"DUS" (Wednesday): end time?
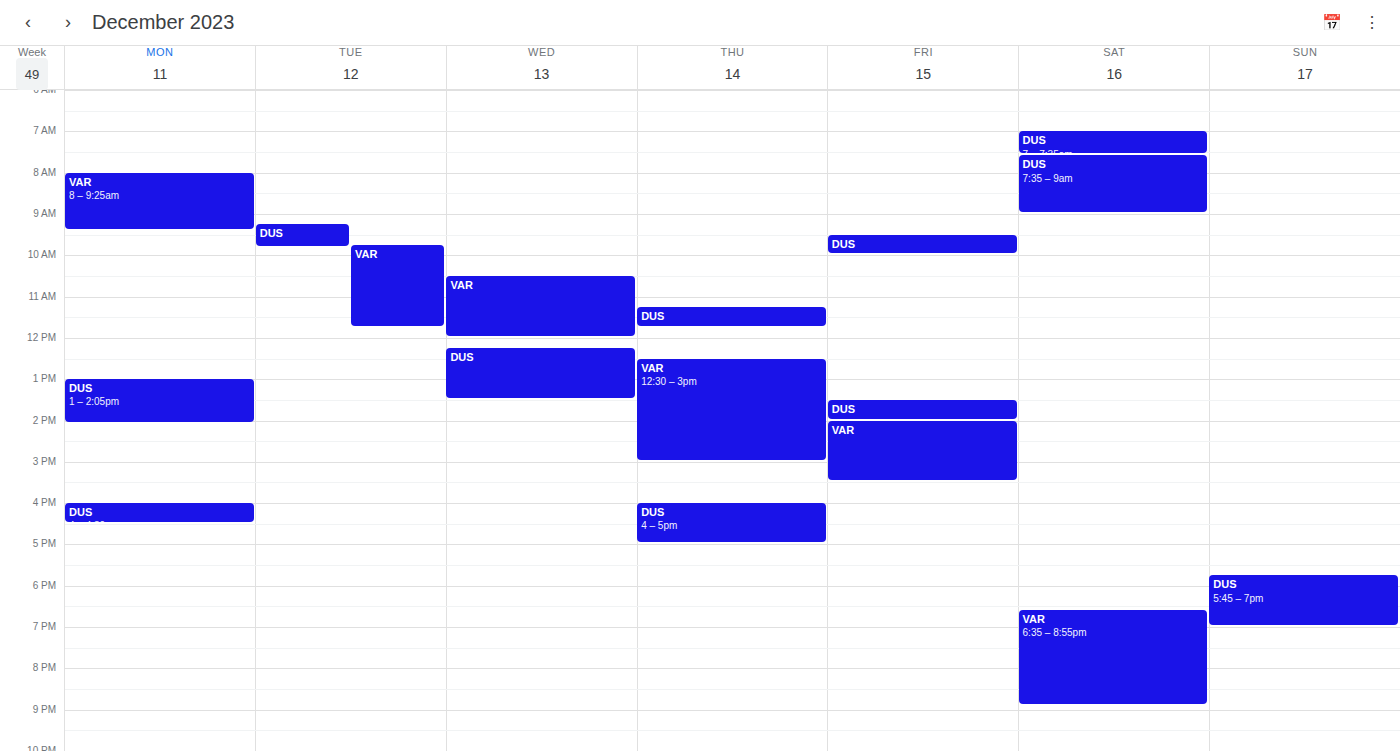
1:30 PM